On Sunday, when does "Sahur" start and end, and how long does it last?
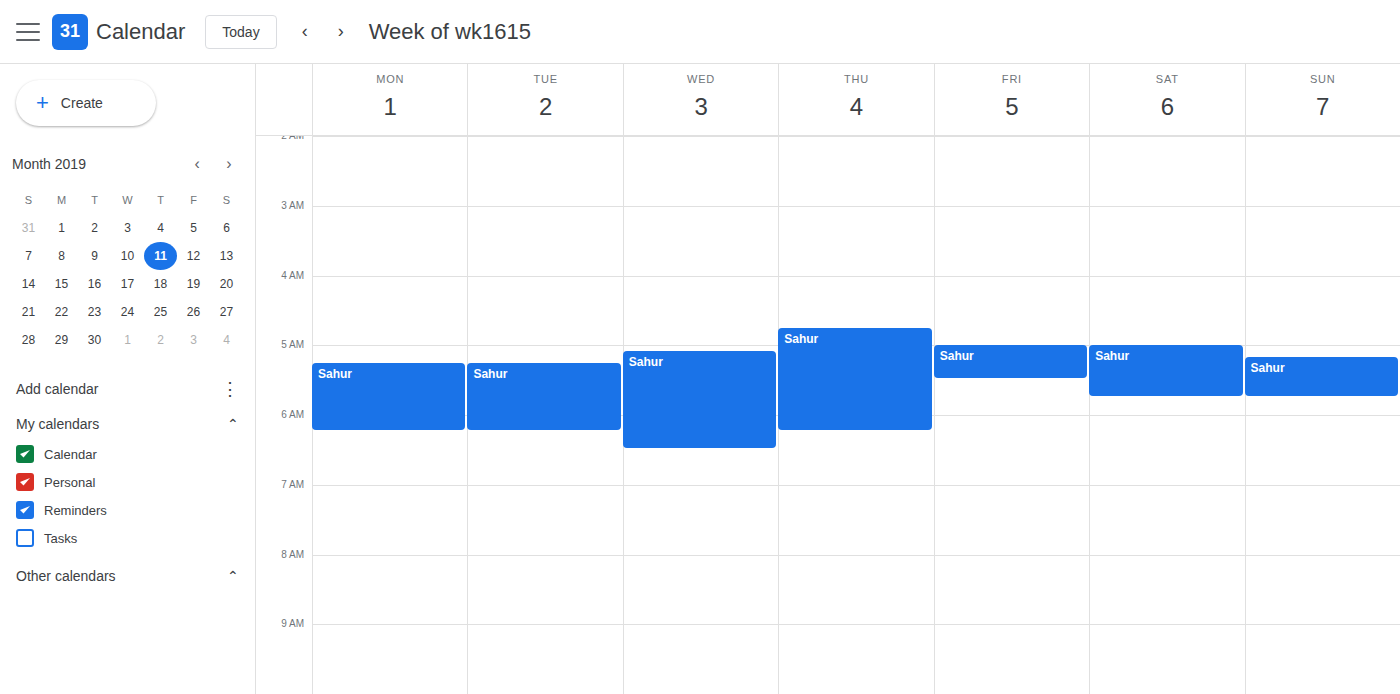
5:10 AM to 5:45 AM, 35 minutes